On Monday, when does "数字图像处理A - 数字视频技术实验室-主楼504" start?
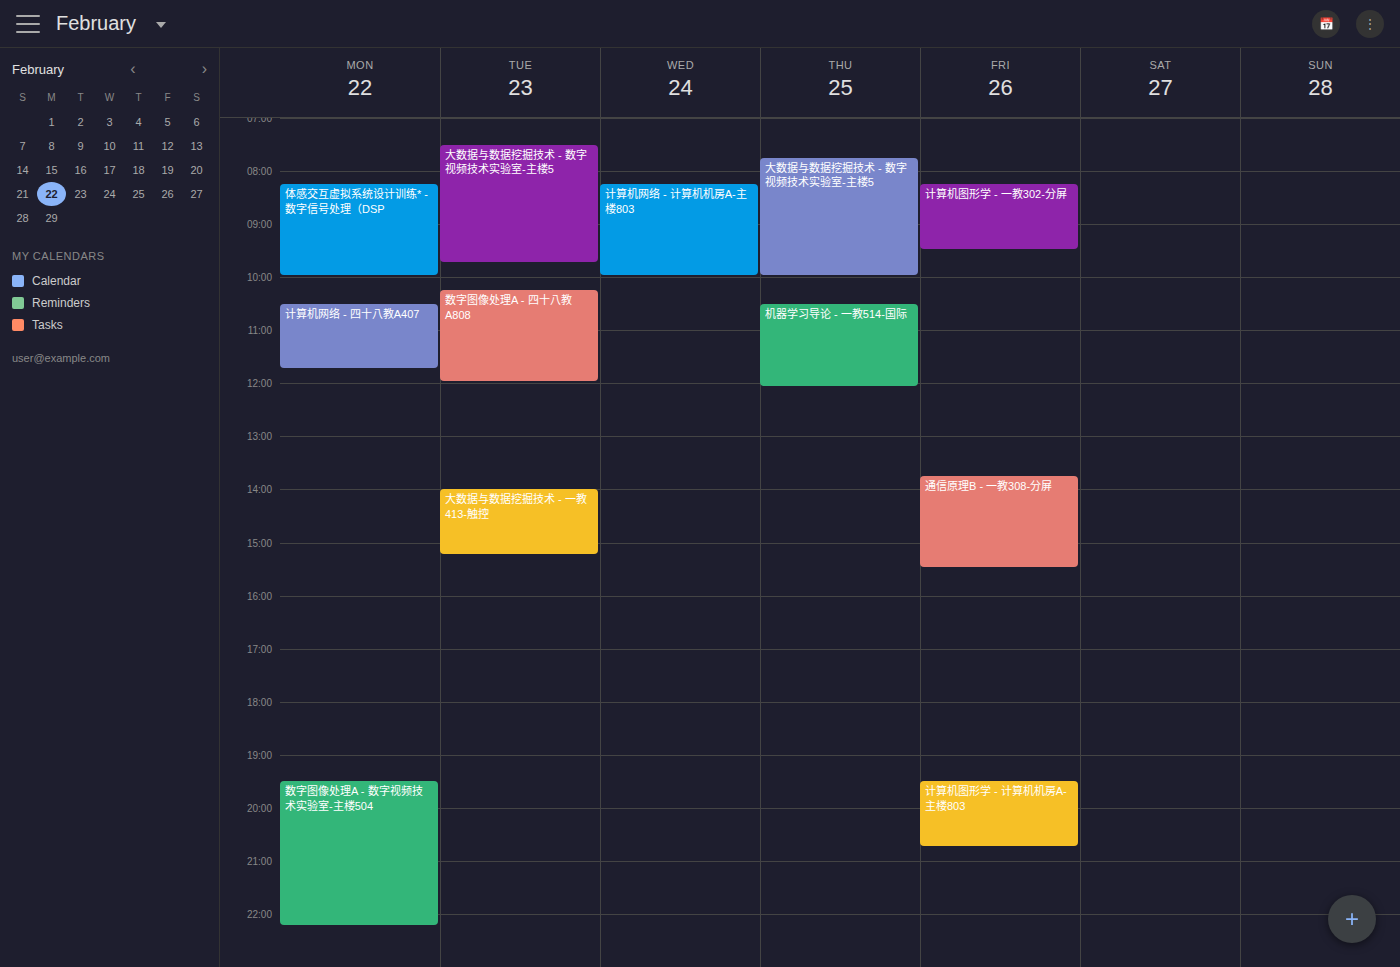
7:30 PM